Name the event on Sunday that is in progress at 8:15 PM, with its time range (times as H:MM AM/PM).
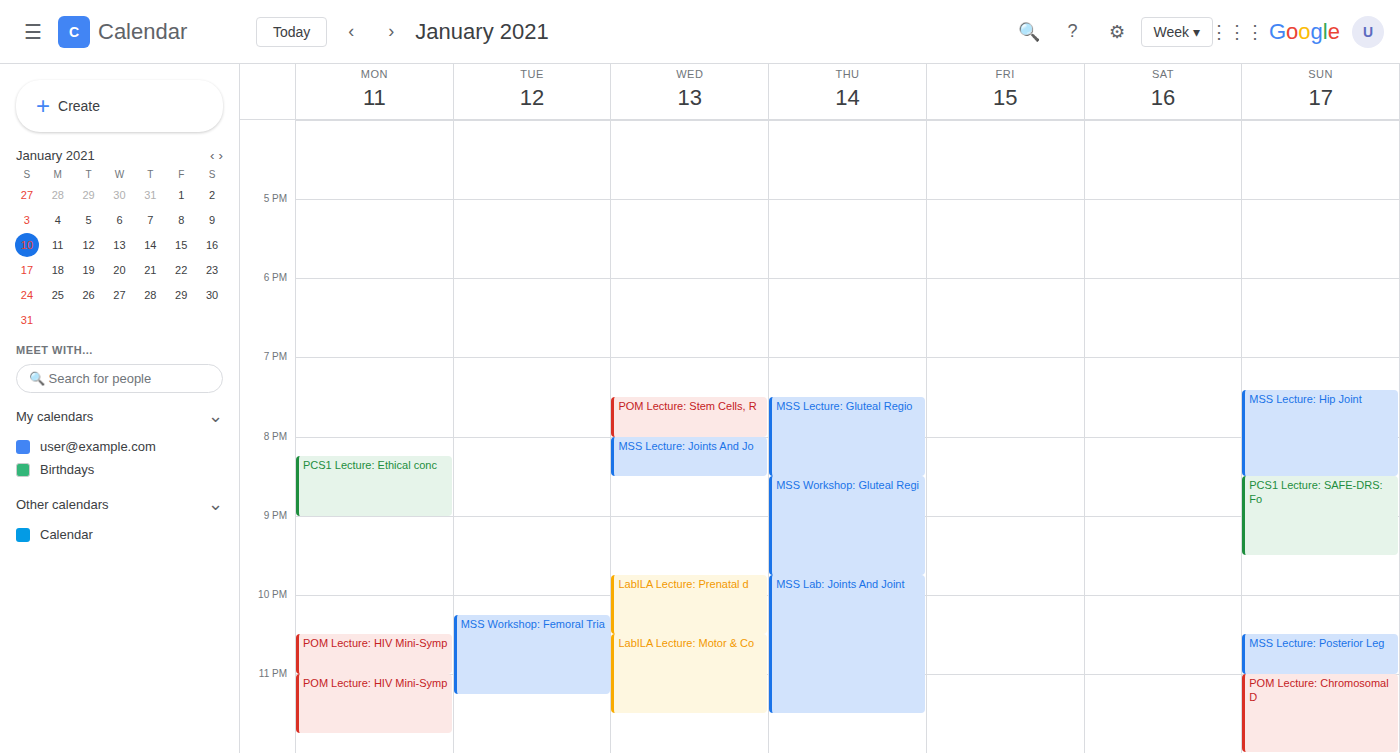
"MSS Lecture: Hip Joint", 7:25 PM to 8:30 PM